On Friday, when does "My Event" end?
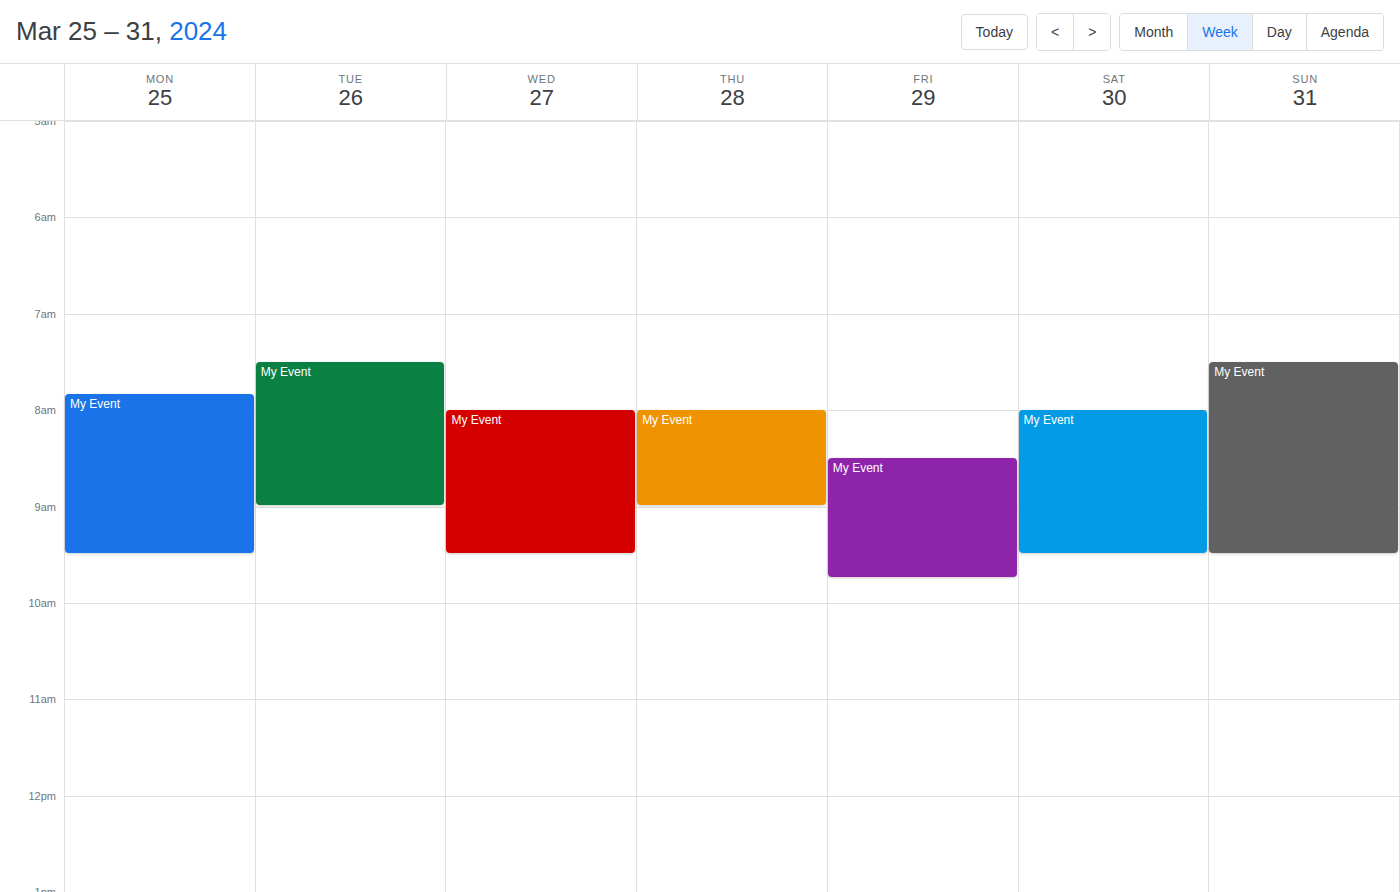
9:45 AM